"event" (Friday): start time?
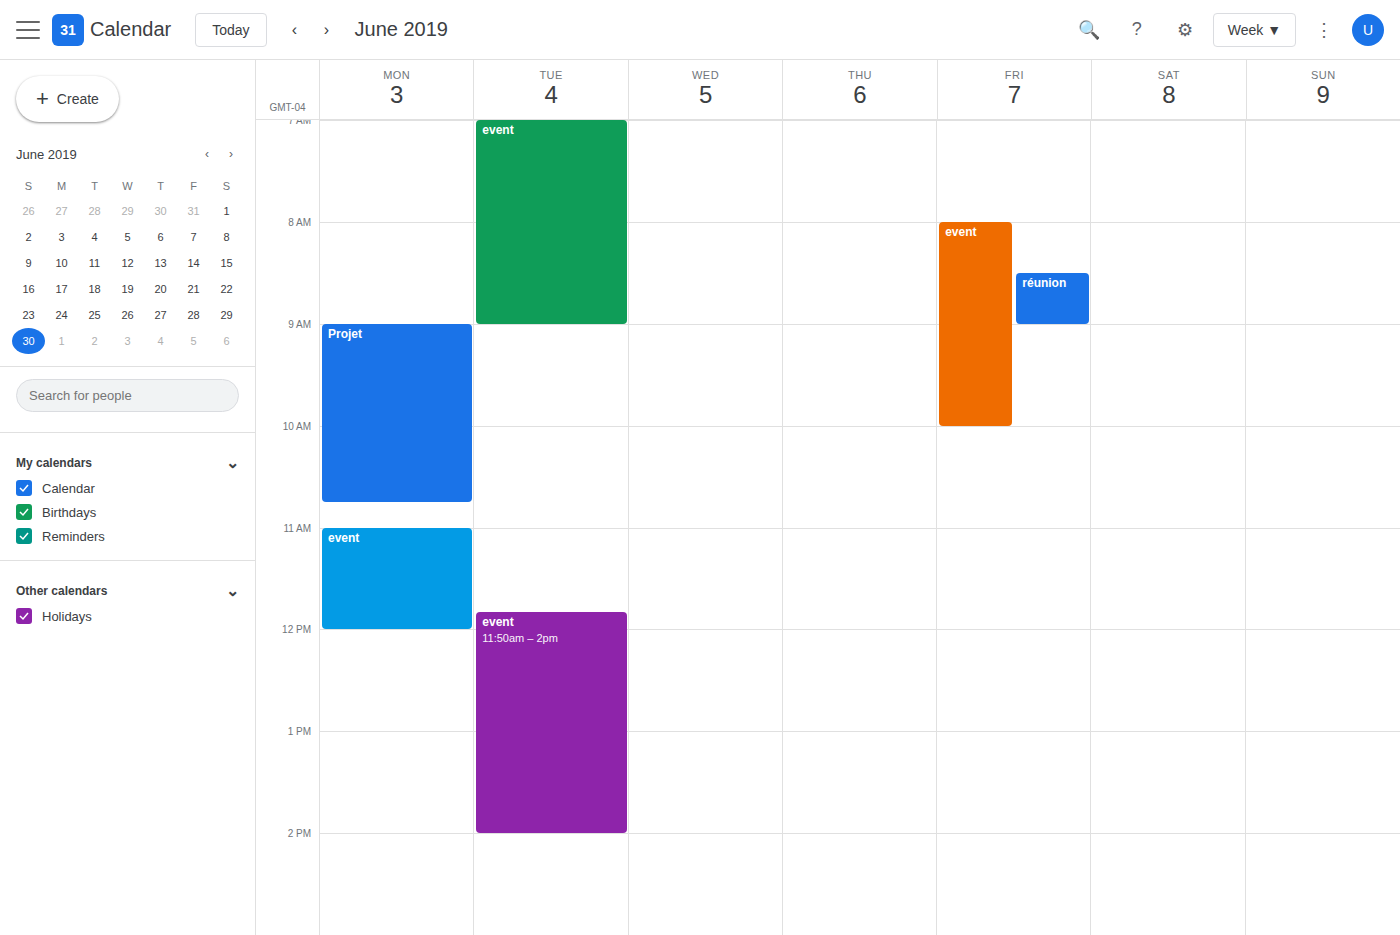
8:00 AM